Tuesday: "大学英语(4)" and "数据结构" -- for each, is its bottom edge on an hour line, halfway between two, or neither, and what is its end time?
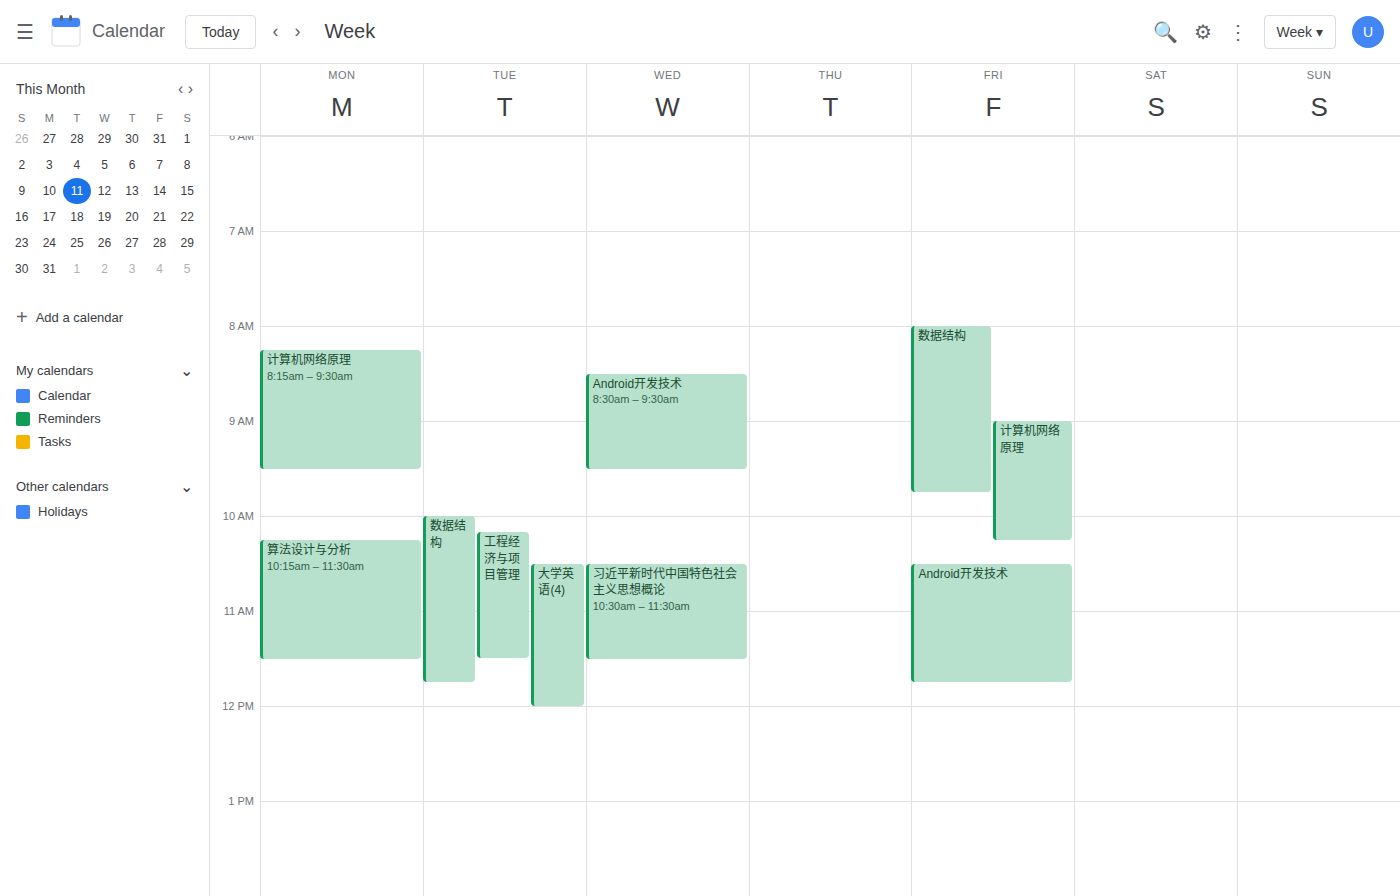
"大学英语(4)": 12:00 PM, exactly on the 12 PM line. "数据结构": 11:45 AM, neither: three quarters of the way from the 11 AM line to the 12 PM line.